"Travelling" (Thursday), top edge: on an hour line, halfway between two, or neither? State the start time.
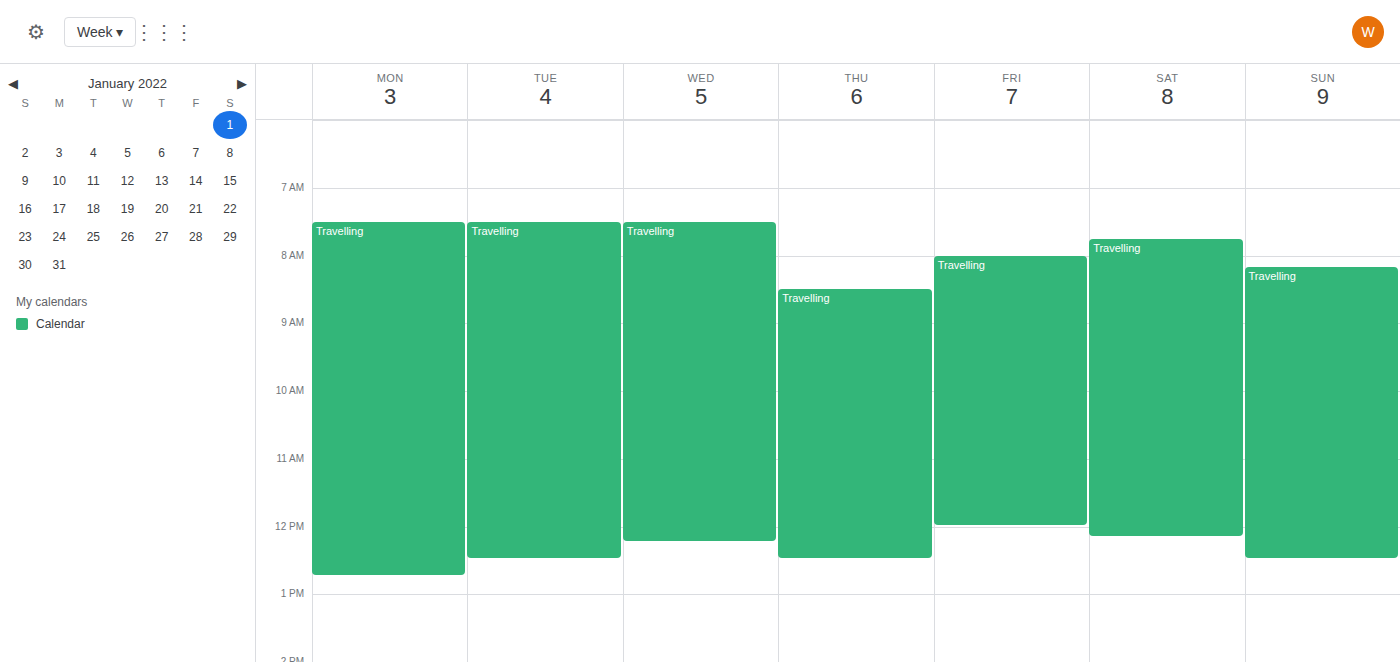
8:30 AM -- halfway between the 8 AM and 9 AM lines.